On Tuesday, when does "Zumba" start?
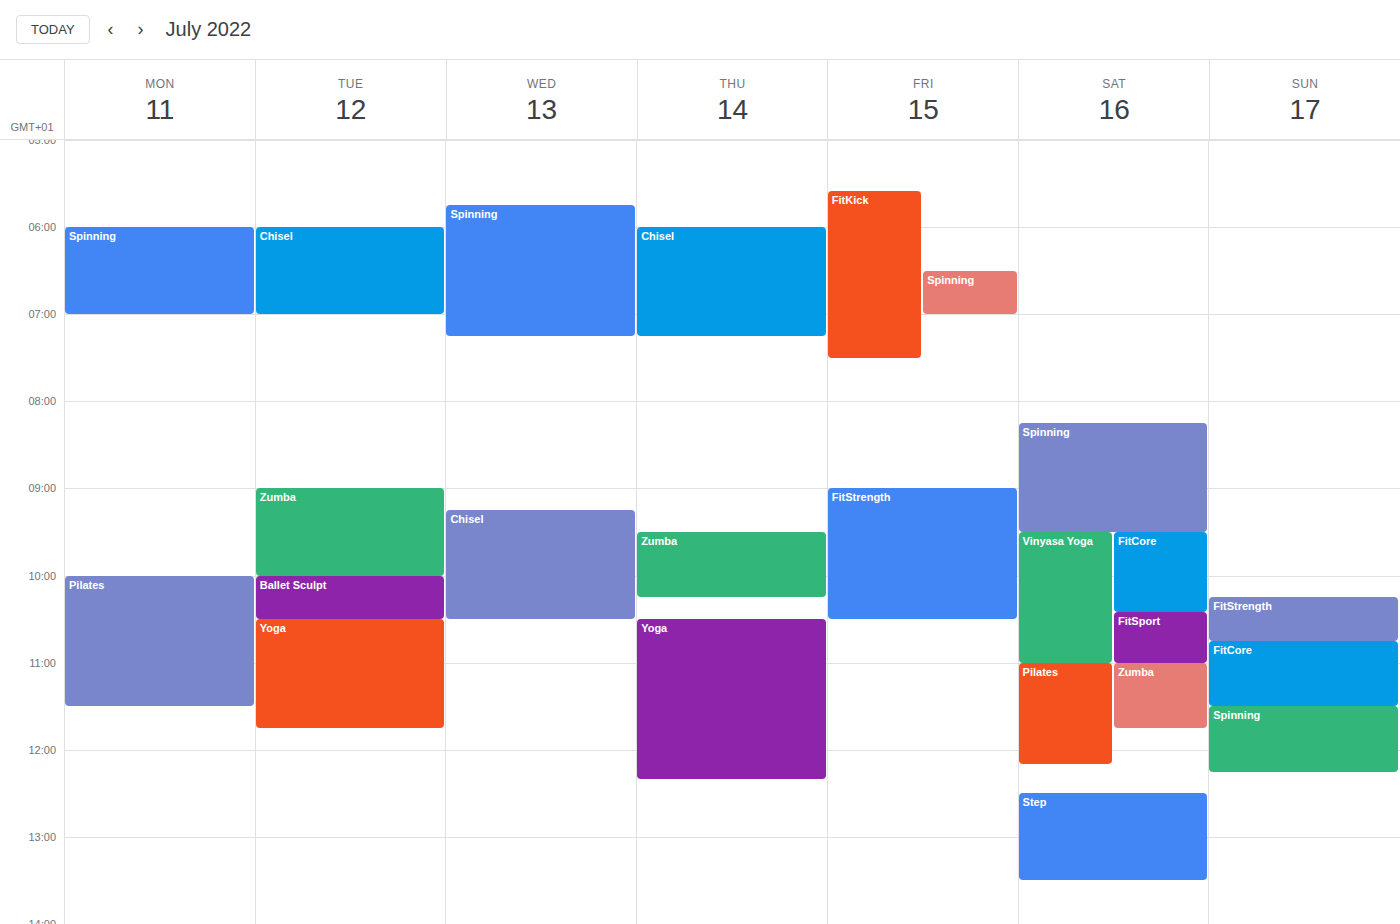
9:00 AM